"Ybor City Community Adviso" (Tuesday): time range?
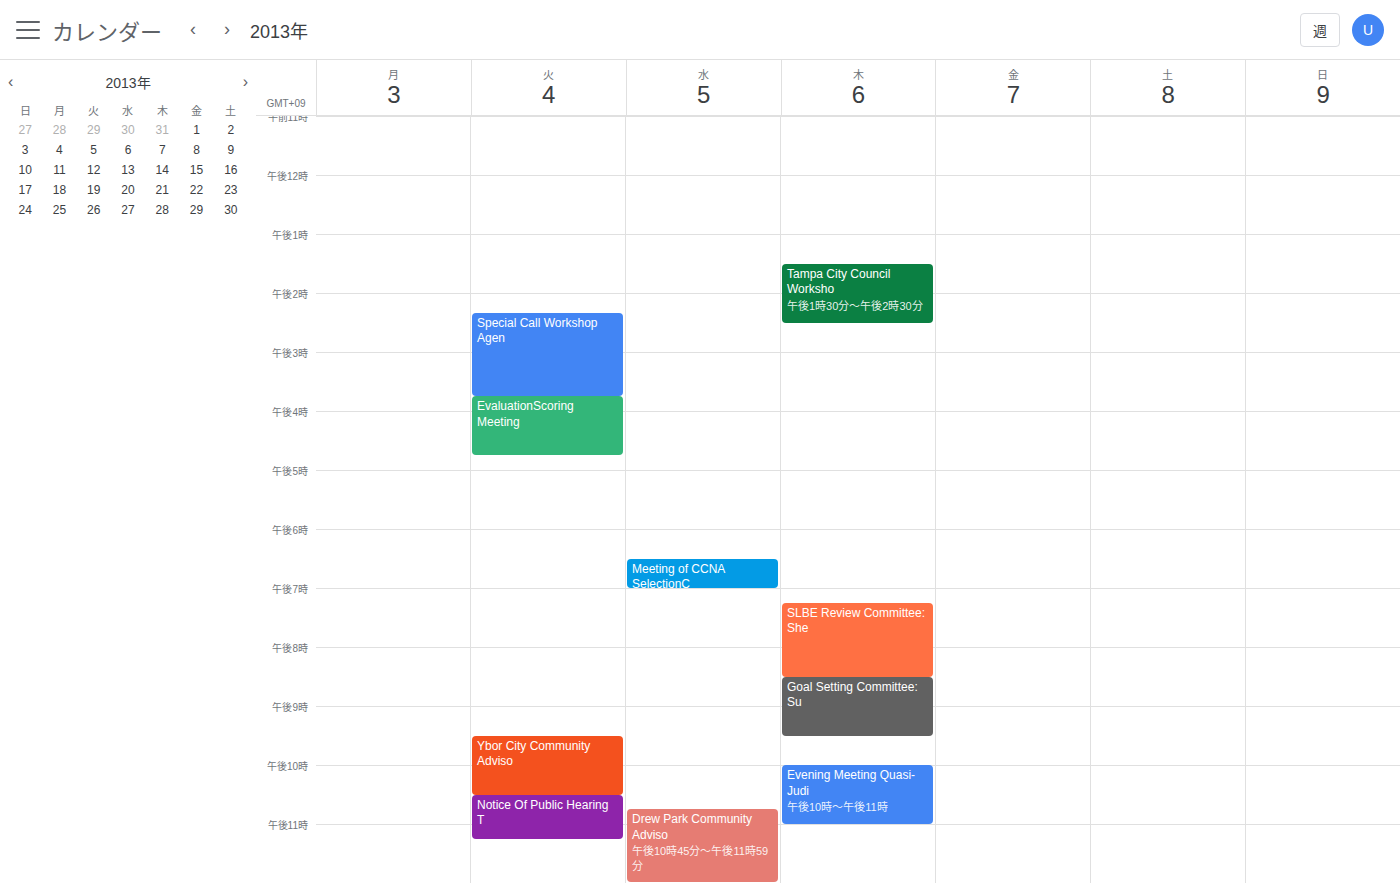
9:30 PM to 10:30 PM